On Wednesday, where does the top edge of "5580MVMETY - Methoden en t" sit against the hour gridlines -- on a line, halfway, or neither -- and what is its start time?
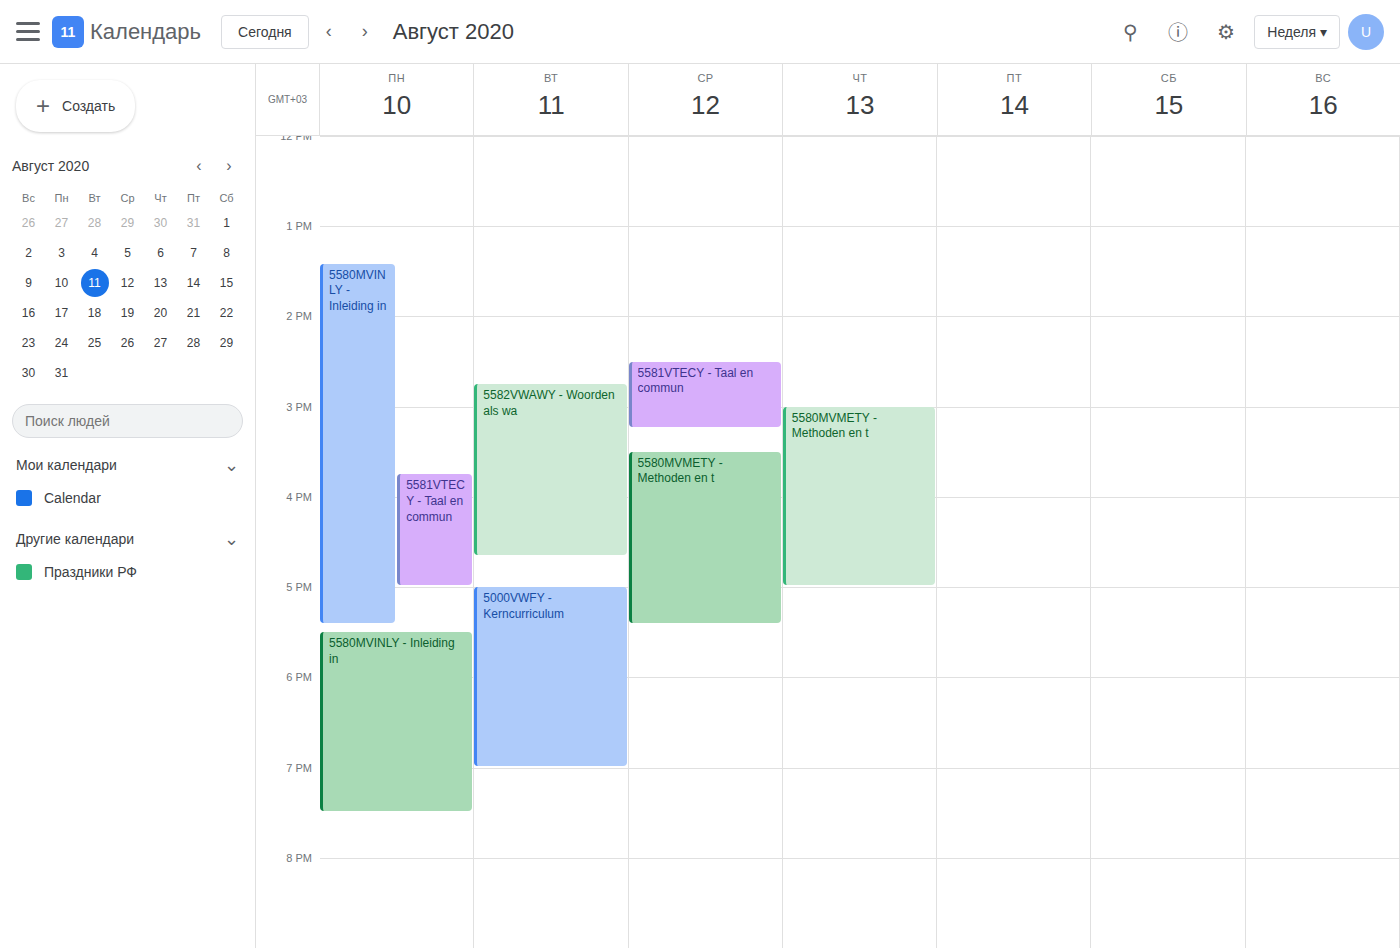
3:30 PM -- halfway between the 3 PM and 4 PM lines.